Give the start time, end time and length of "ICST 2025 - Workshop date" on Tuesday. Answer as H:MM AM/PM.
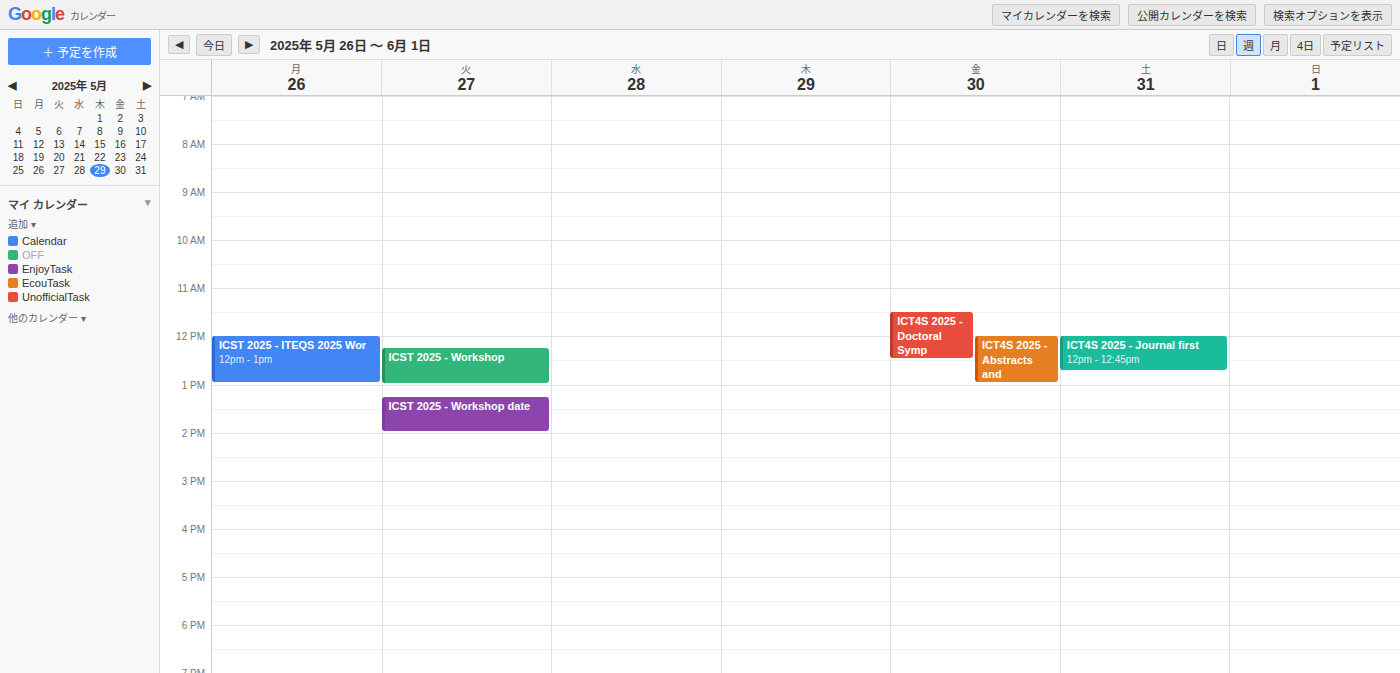
1:15 PM to 2:00 PM, 45 minutes